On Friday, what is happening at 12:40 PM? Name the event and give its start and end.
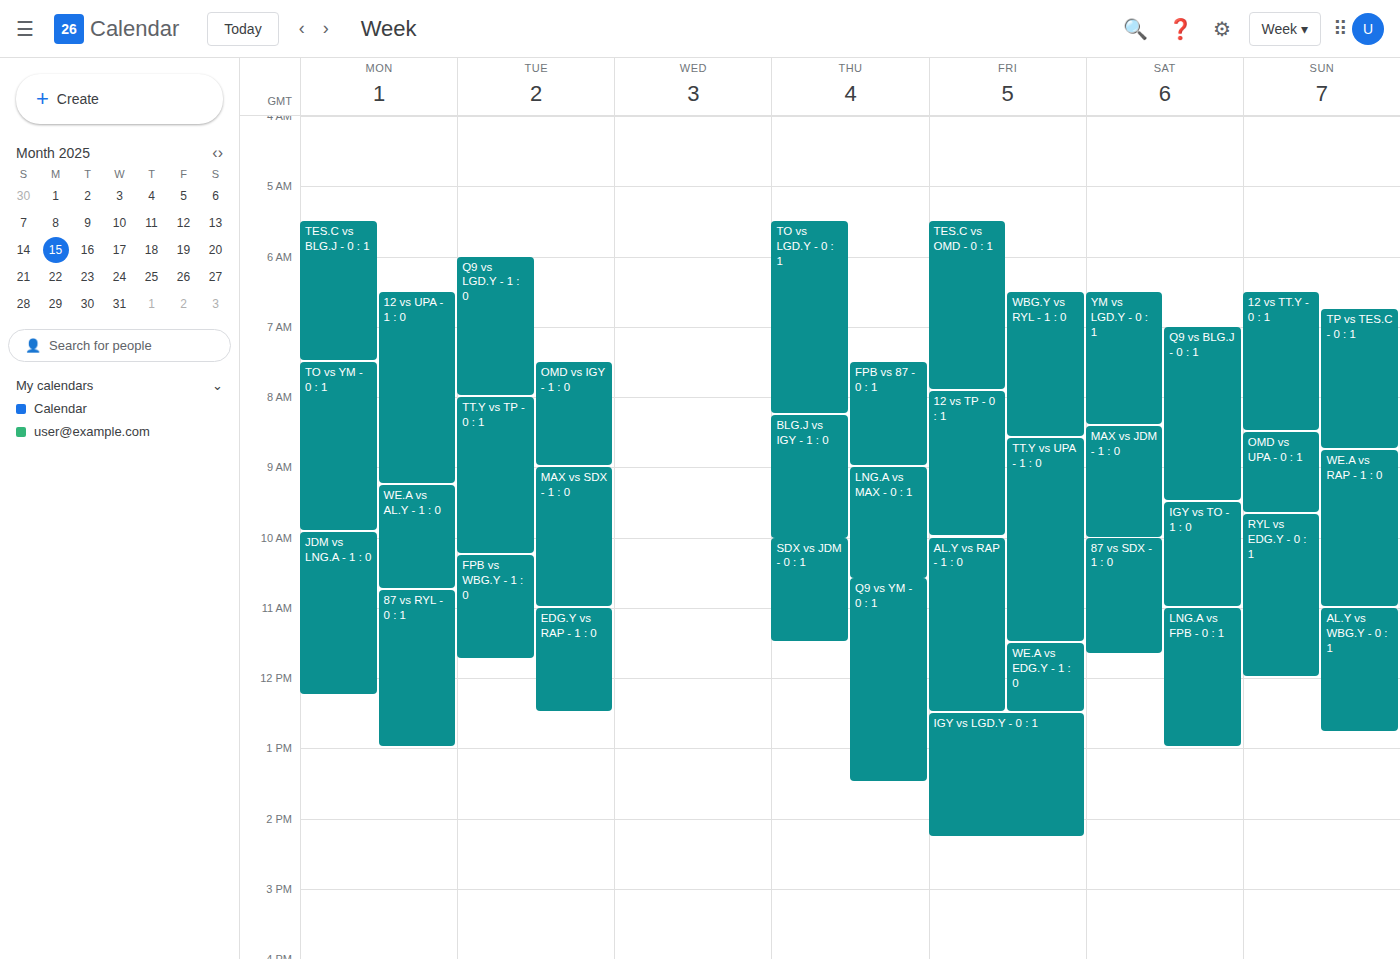
"IGY vs LGD.Y - 0 : 1", 12:30 PM to 2:15 PM